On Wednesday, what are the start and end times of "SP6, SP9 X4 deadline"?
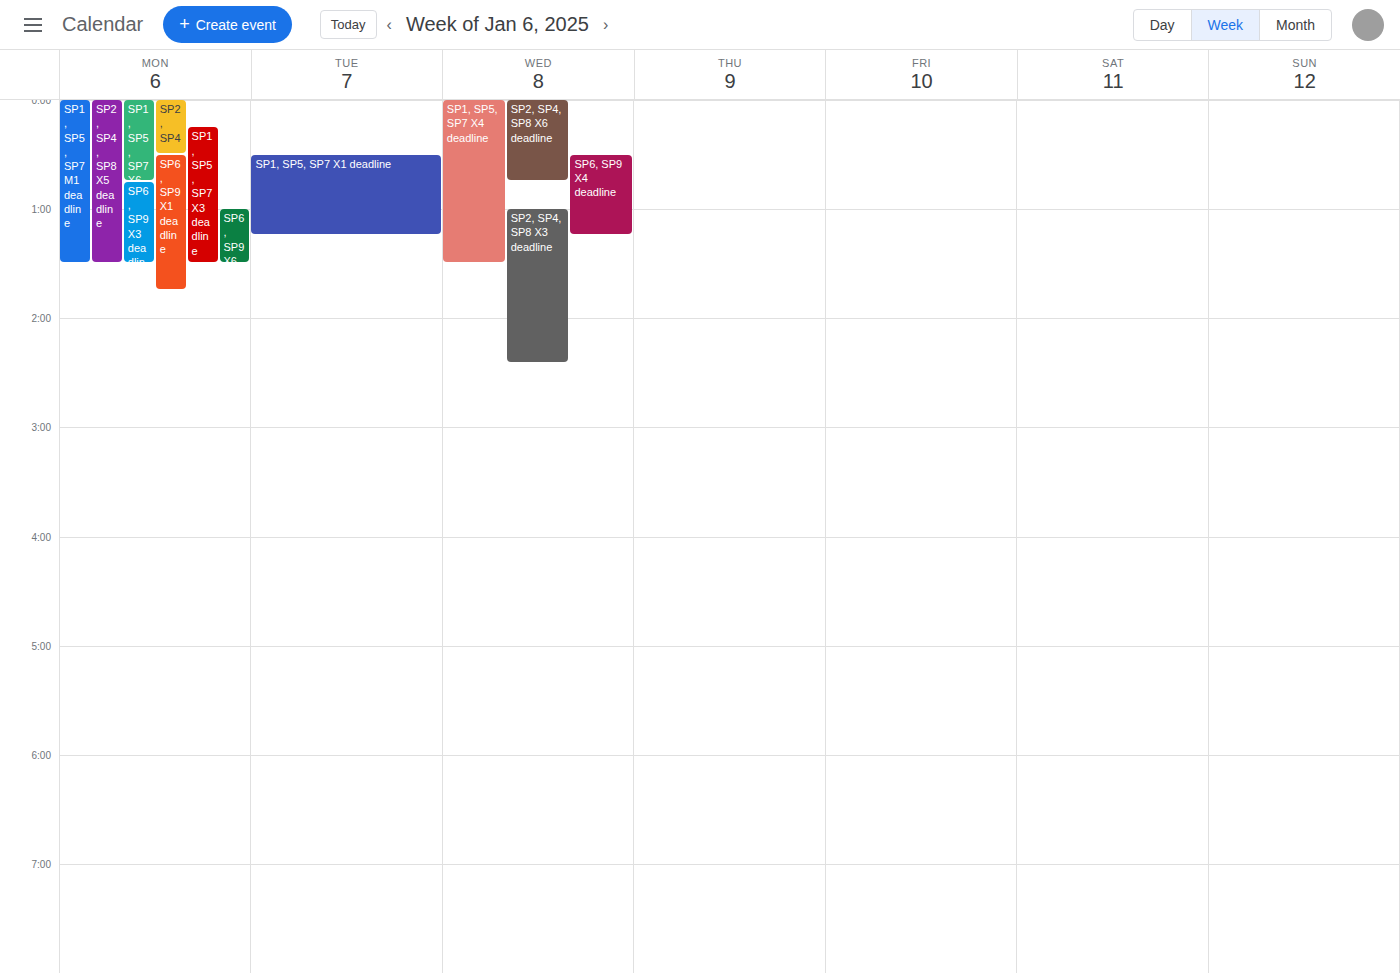
12:30 AM to 1:15 AM